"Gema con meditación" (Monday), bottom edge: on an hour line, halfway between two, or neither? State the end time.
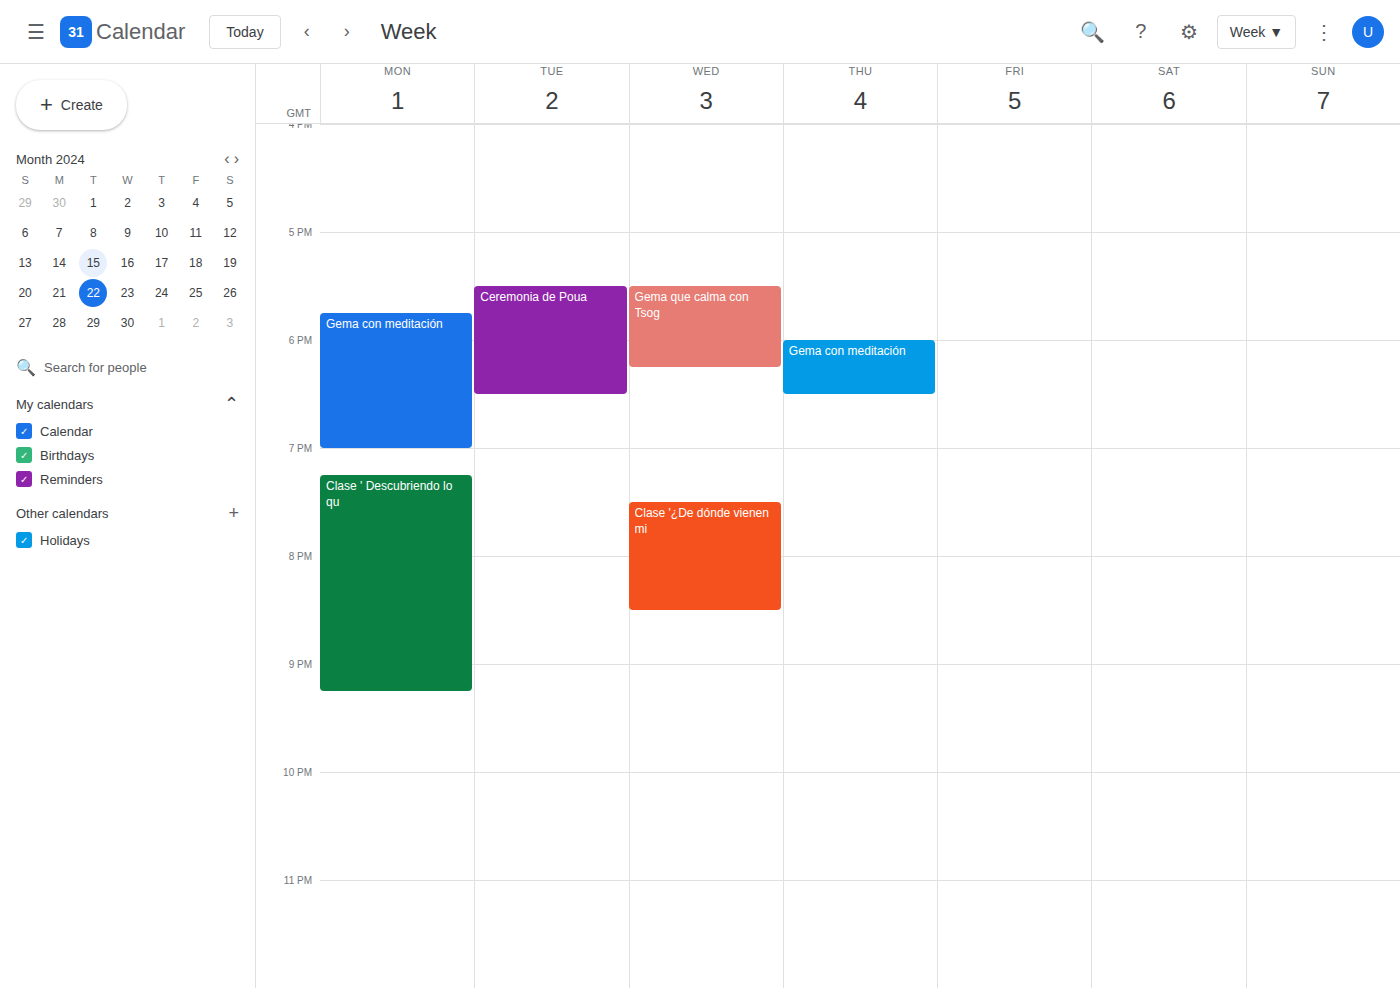
7:00 PM -- exactly on the 7 PM line.